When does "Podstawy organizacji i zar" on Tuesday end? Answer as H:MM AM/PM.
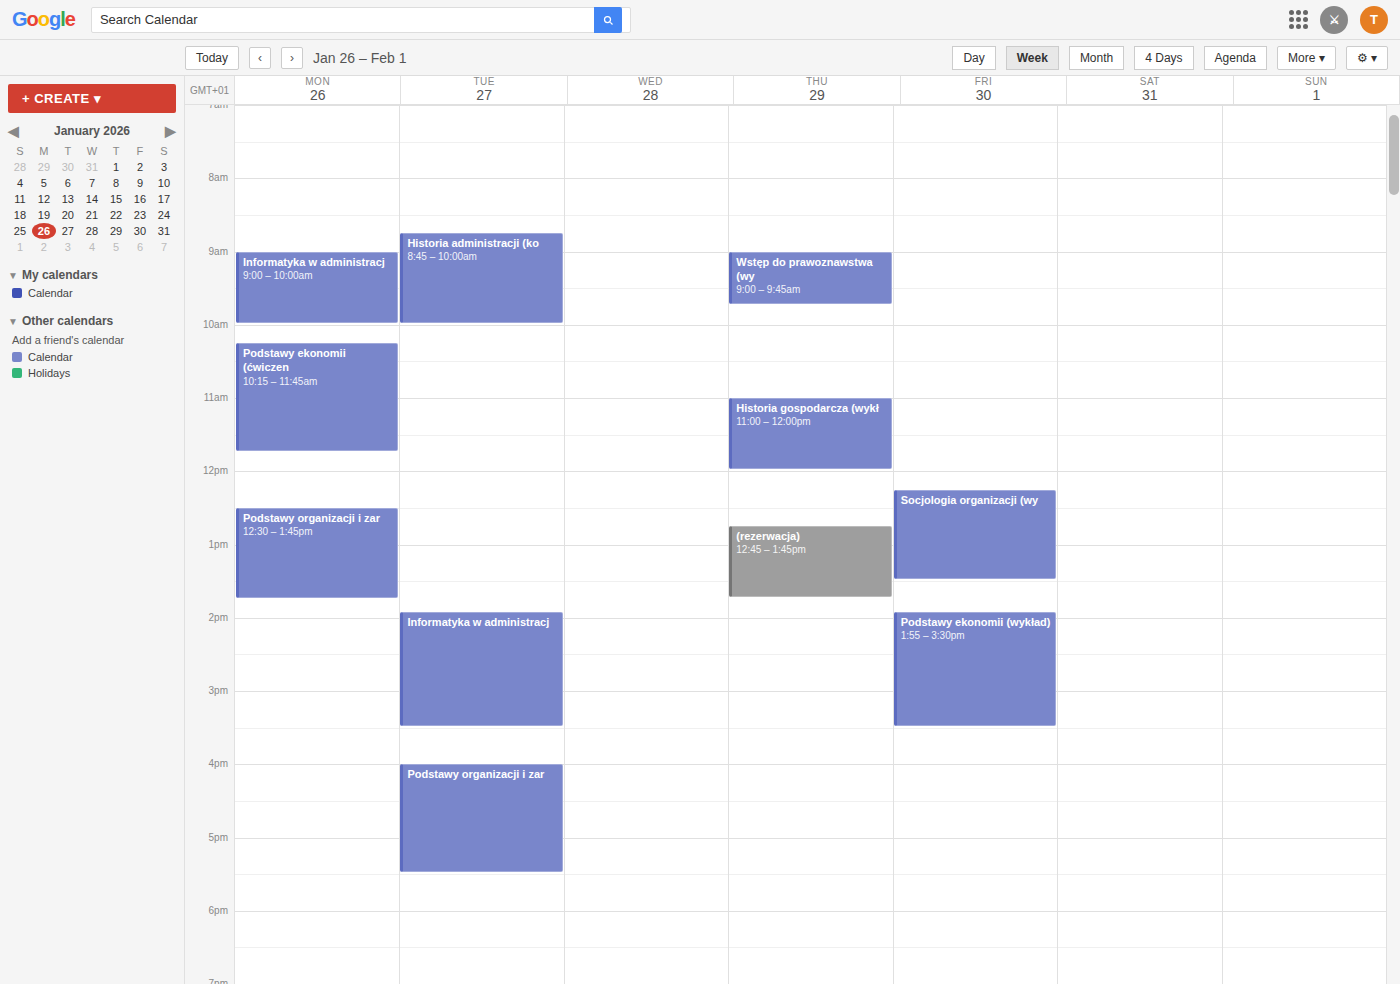
5:30 PM